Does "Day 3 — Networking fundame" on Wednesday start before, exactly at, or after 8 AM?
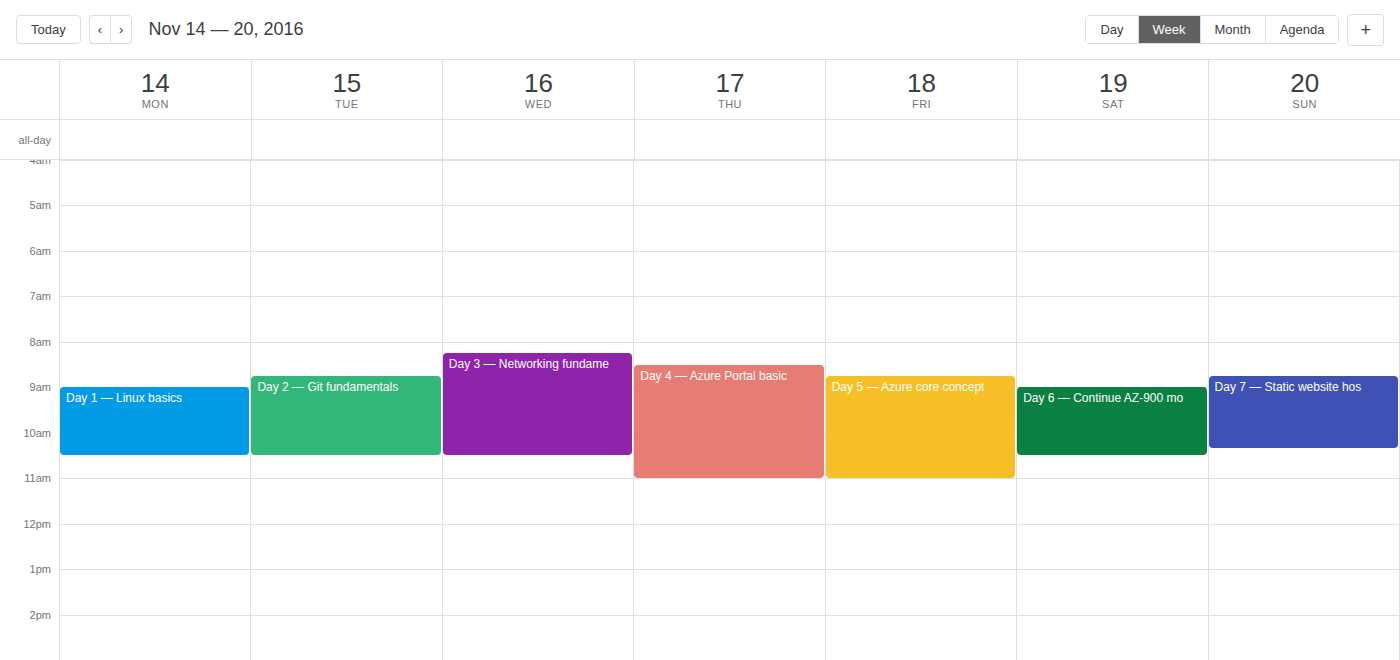
8:15 AM -- after 8 AM, 15 minutes below the 8 AM line.